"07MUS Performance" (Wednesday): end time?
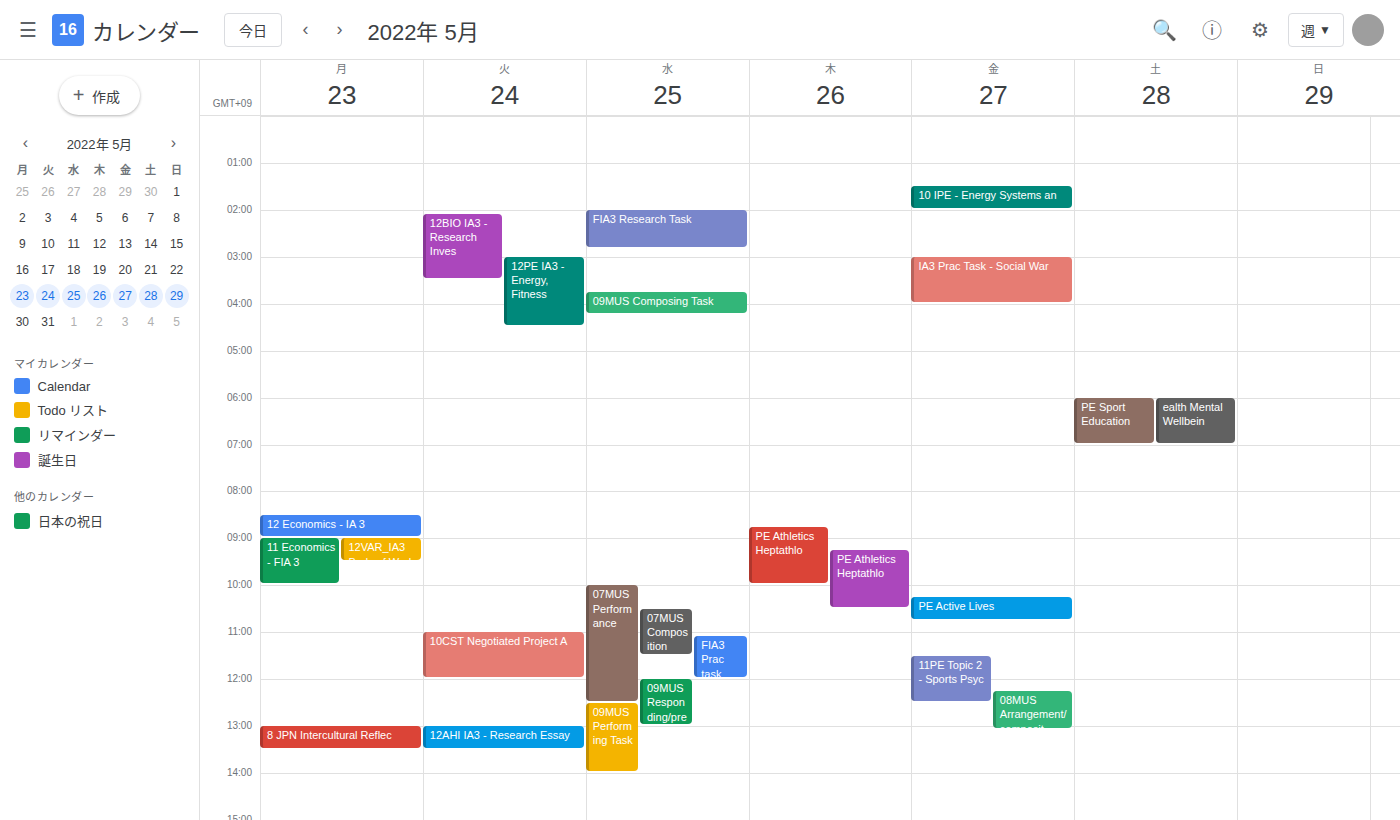
12:30 PM